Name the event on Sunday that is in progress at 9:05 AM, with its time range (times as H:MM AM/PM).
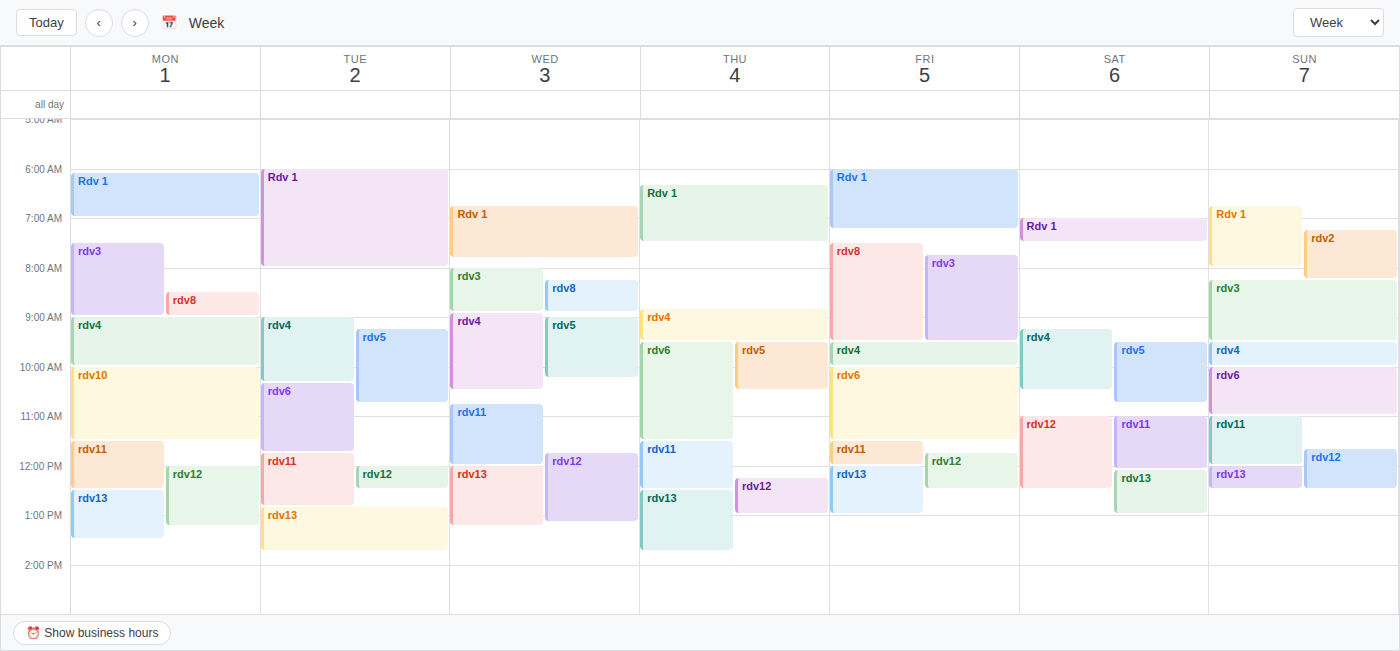
"rdv3", 8:15 AM to 9:30 AM